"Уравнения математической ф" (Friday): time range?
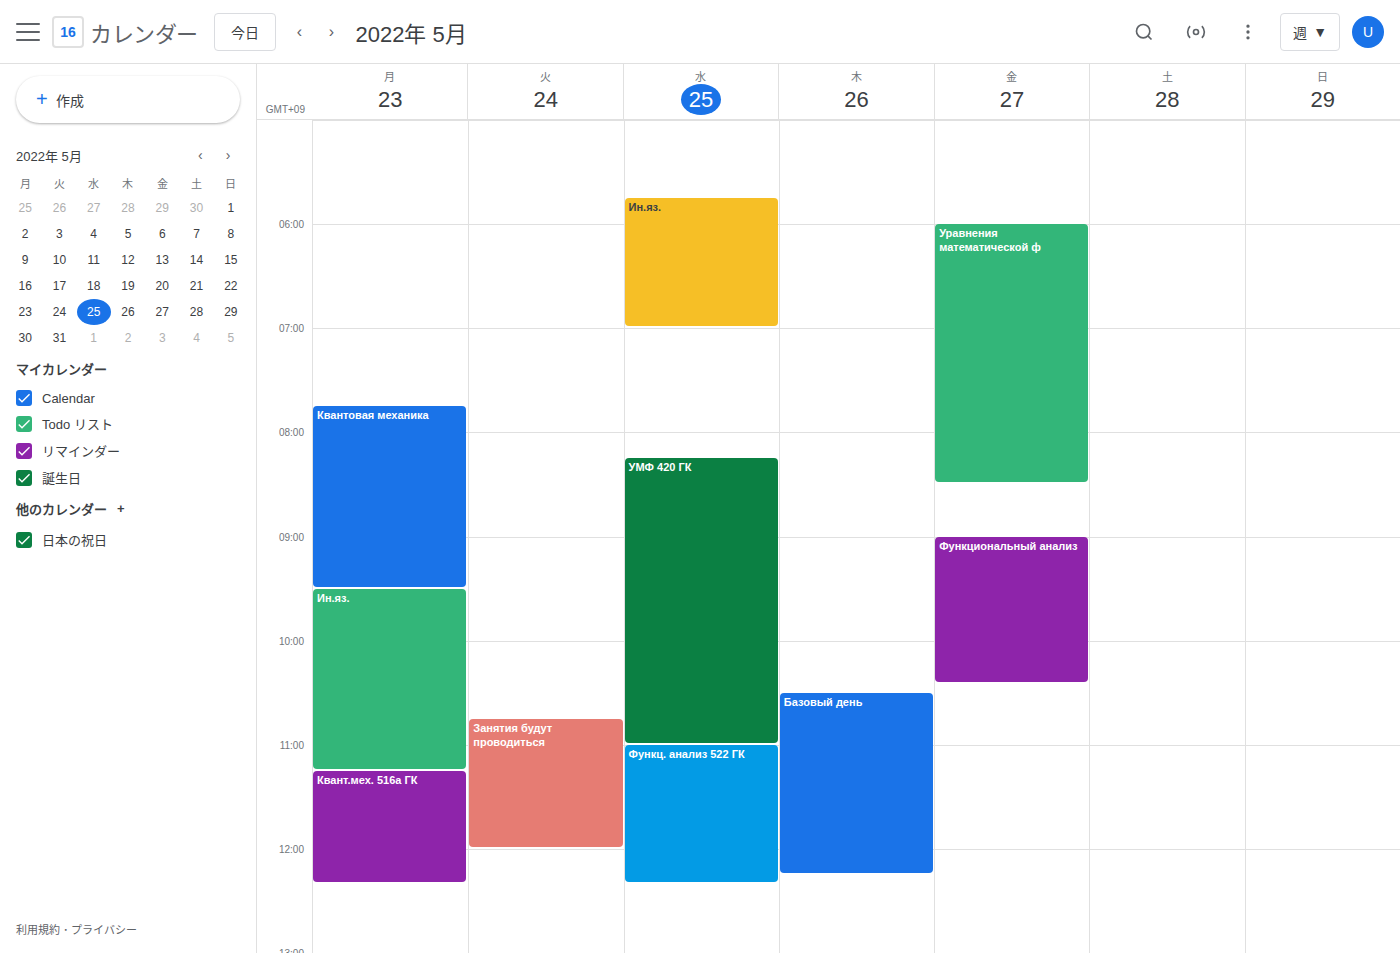
6:00 AM to 8:30 AM